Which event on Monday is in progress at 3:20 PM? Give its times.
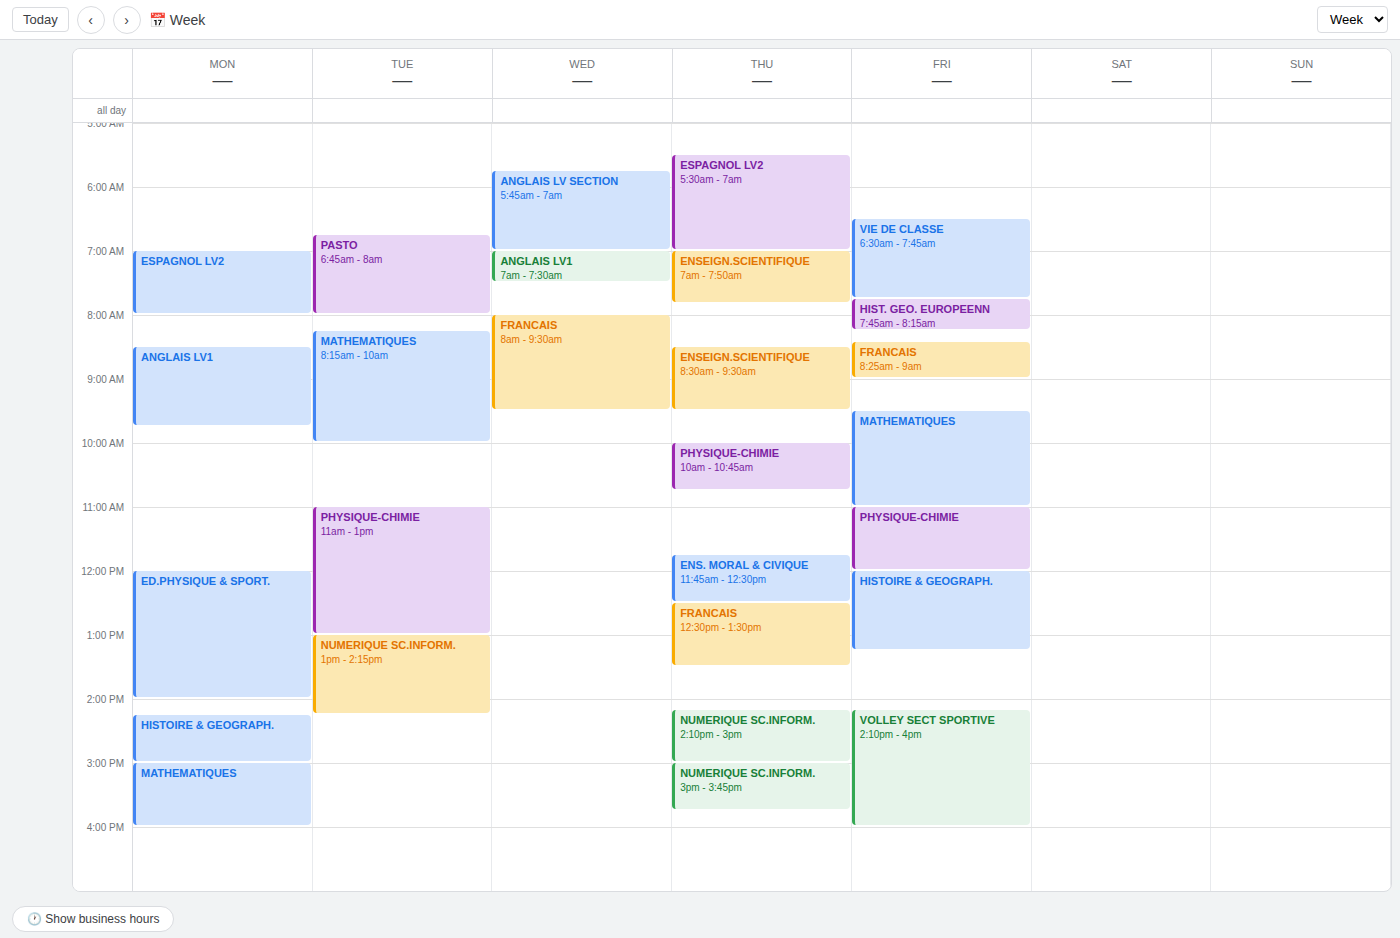
"MATHEMATIQUES", 3:00 PM to 4:00 PM